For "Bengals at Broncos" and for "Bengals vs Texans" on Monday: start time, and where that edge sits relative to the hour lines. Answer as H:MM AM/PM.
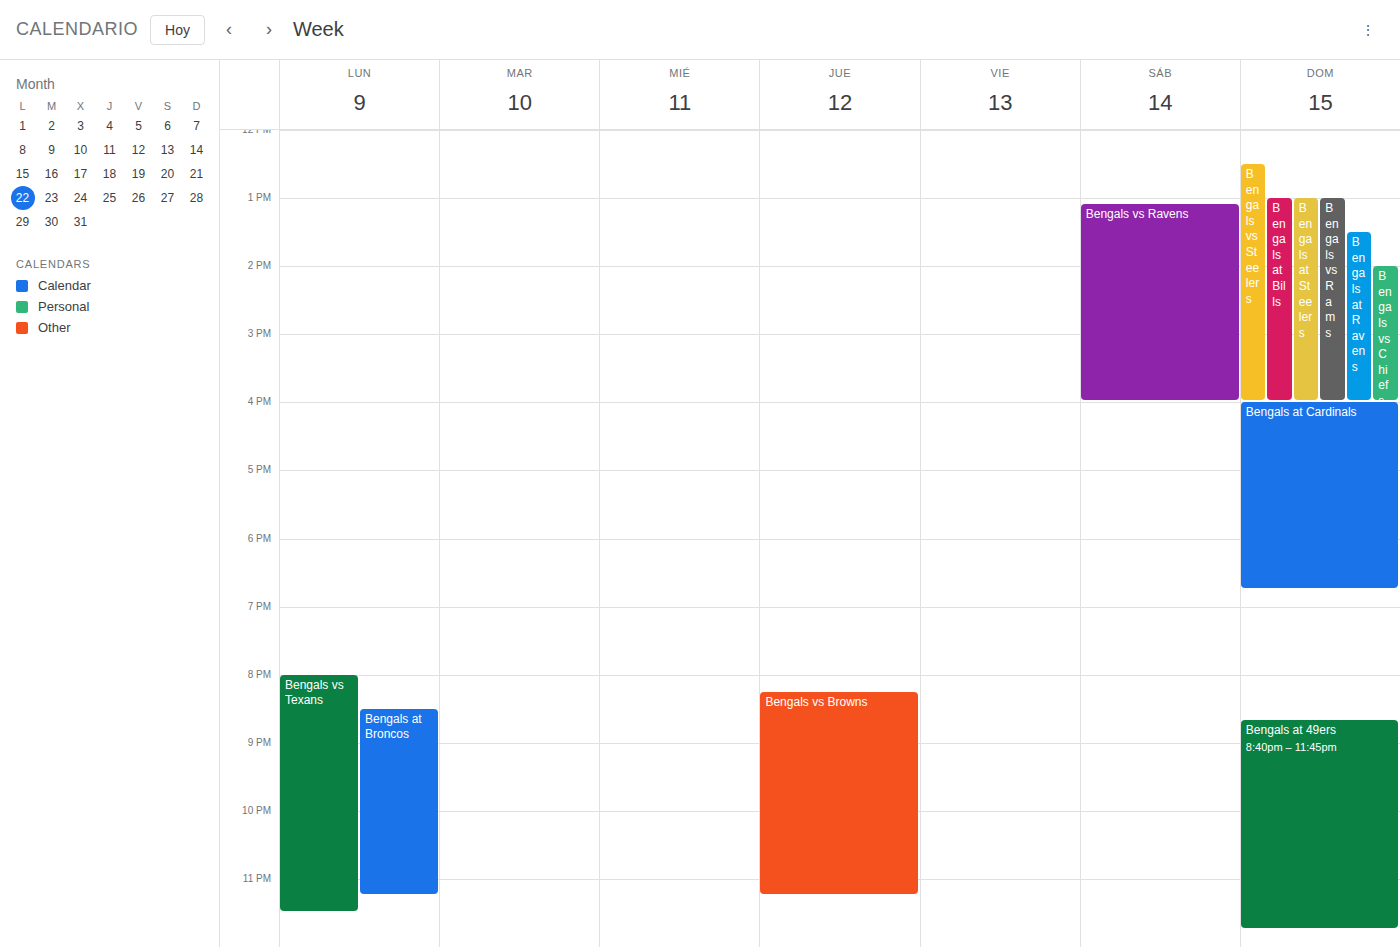
"Bengals at Broncos": 8:30 PM, halfway between the 8 PM and 9 PM lines. "Bengals vs Texans": 8:00 PM, exactly on the 8 PM line.